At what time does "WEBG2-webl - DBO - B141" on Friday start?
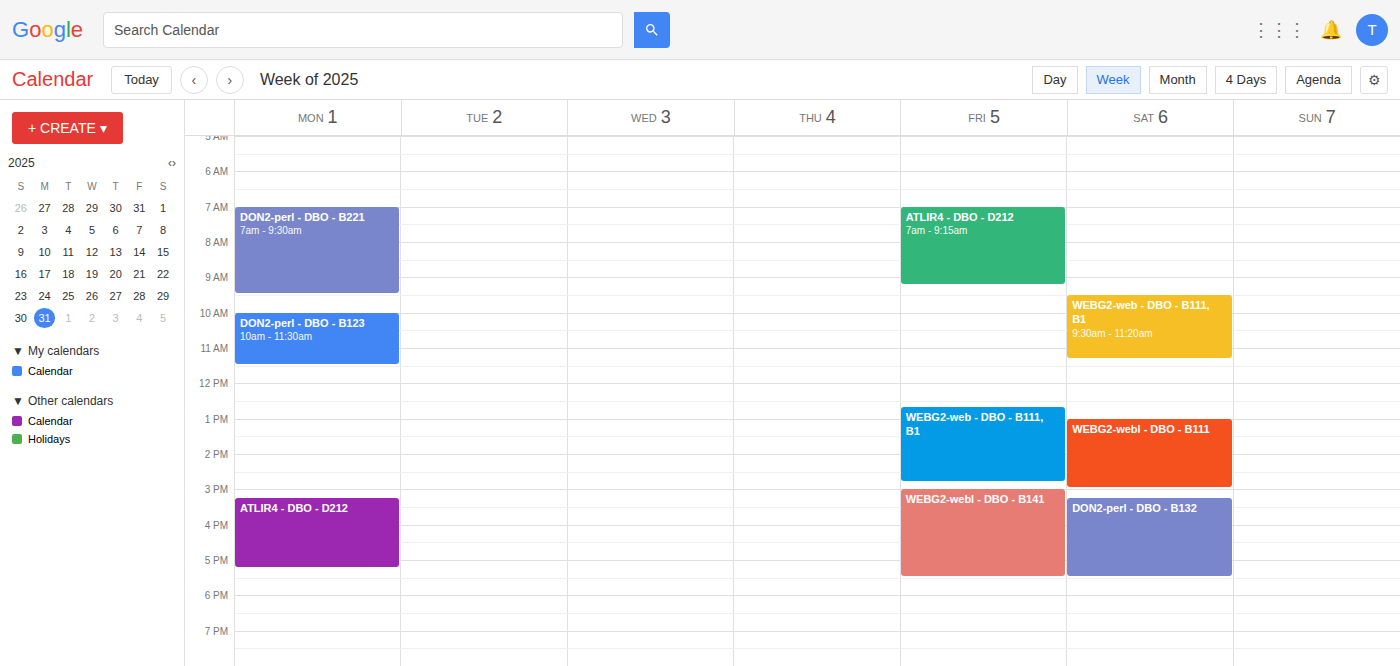
3:00 PM